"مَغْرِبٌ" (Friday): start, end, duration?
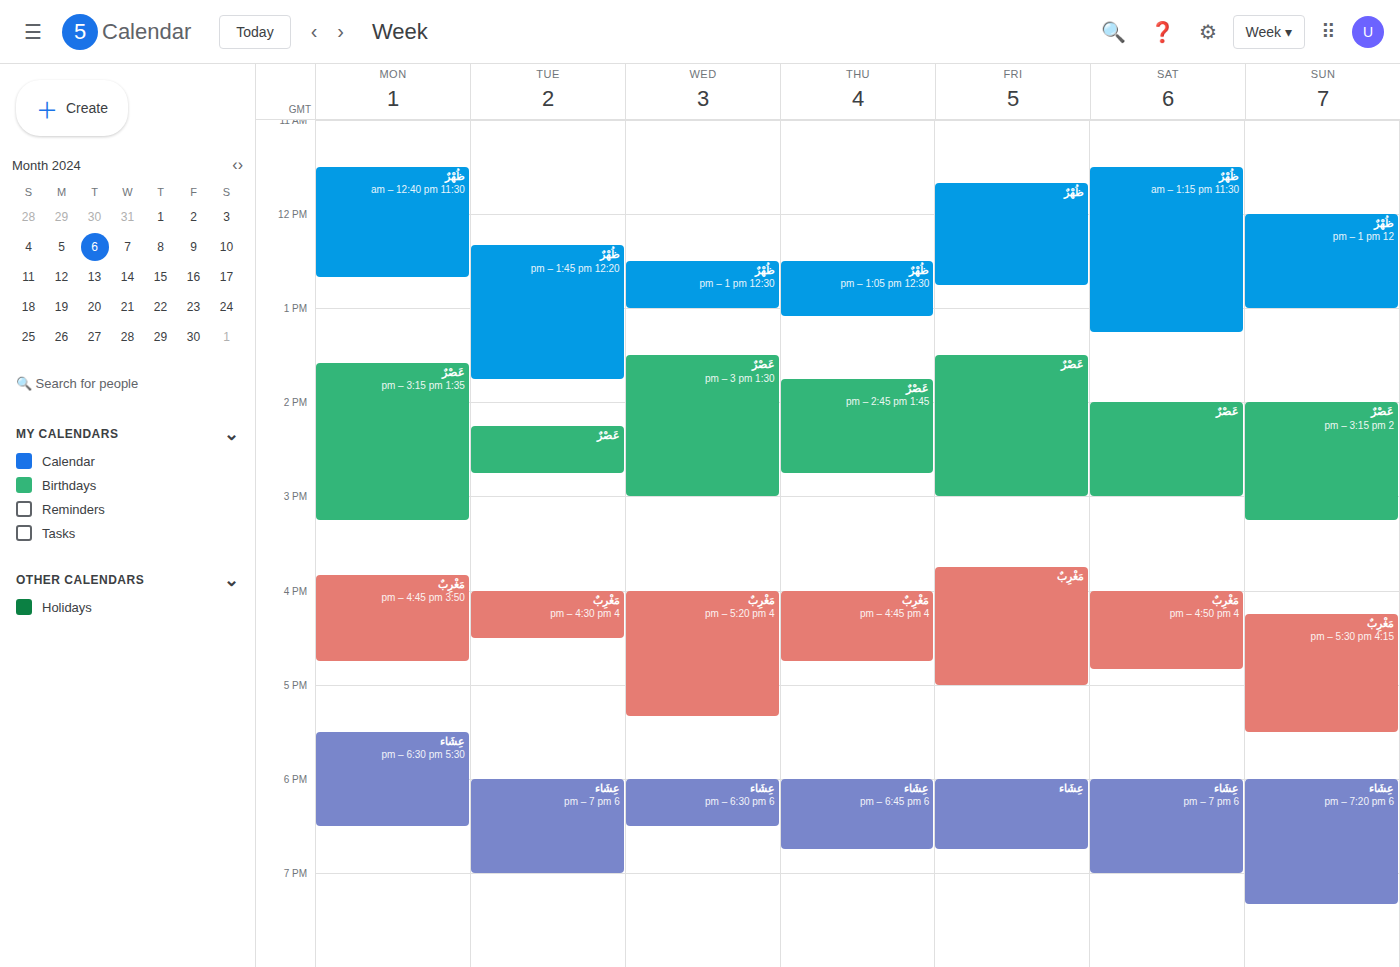
15:45 to 17:00, 1 hour 15 minutes